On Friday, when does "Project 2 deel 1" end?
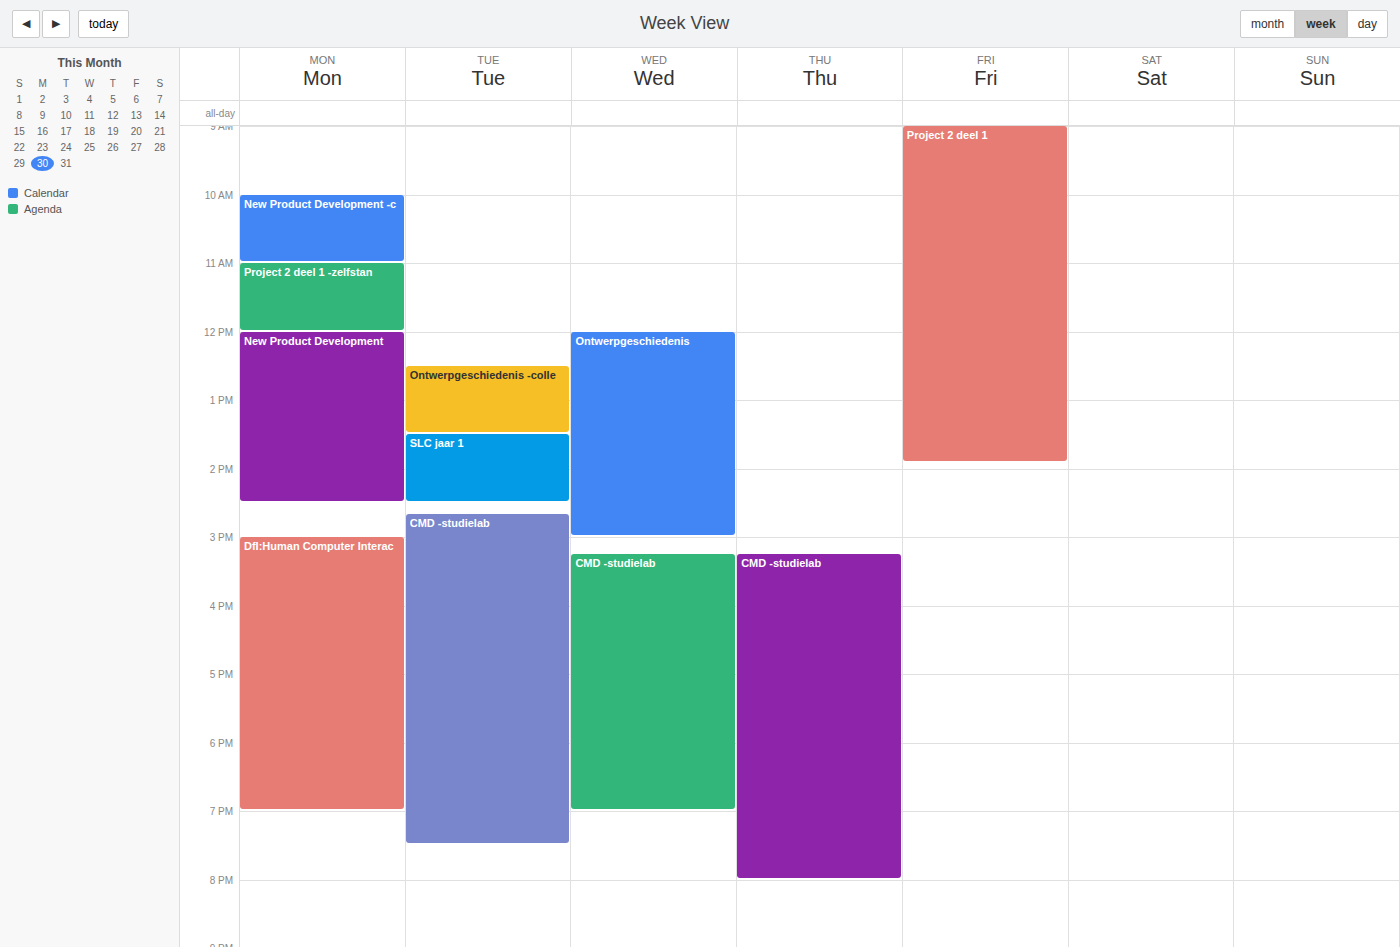
1:55 PM